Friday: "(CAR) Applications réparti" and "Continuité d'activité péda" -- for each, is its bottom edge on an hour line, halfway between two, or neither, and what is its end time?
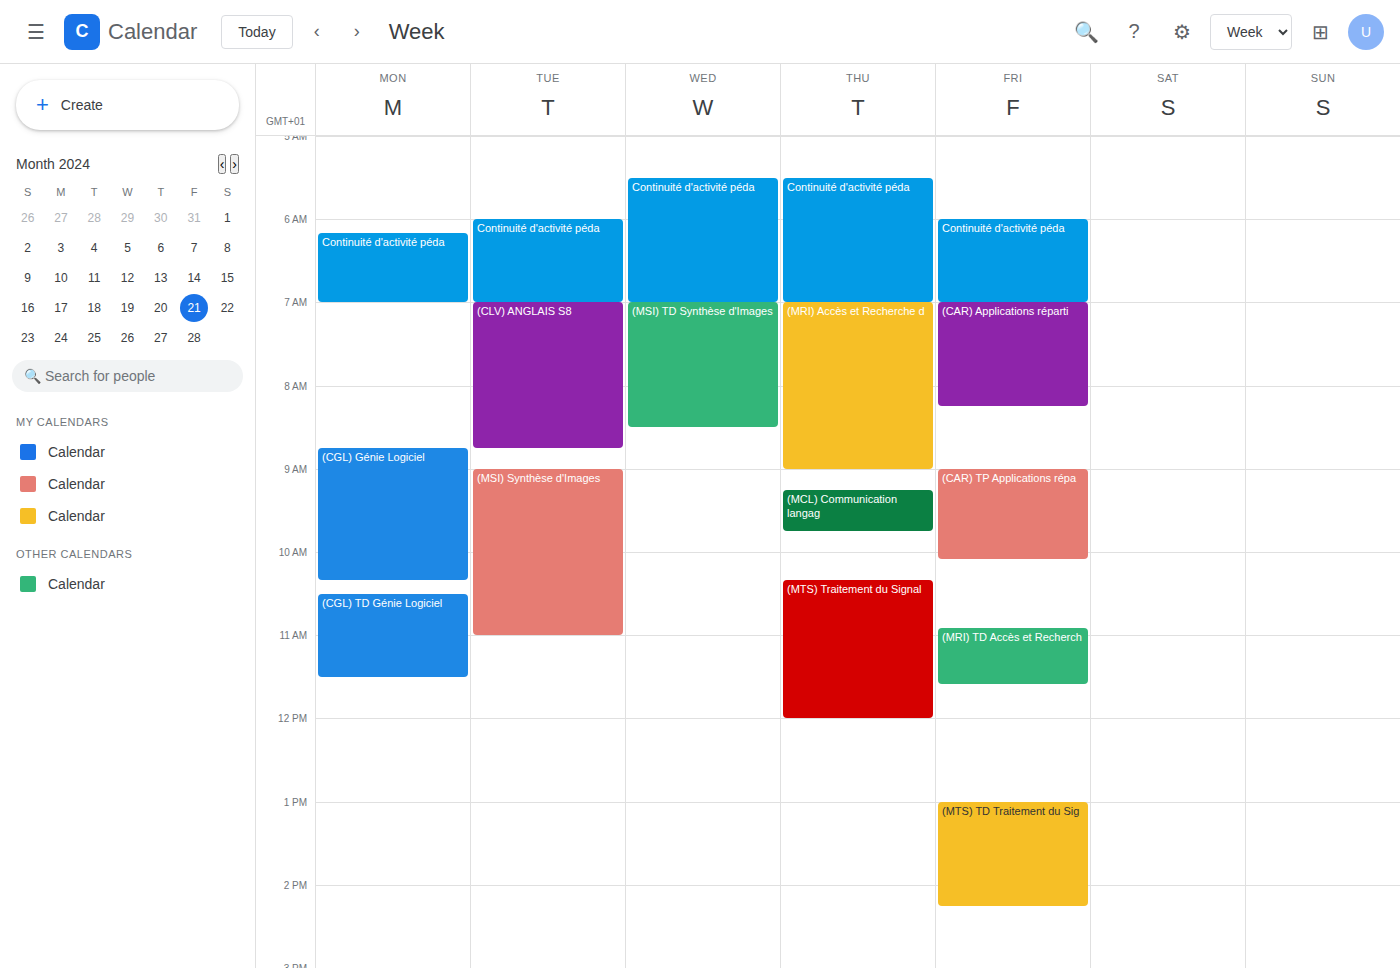
"(CAR) Applications réparti": 8:15 AM, neither: a quarter of the way from the 8 AM line to the 9 AM line. "Continuité d'activité péda": 7:00 AM, exactly on the 7 AM line.